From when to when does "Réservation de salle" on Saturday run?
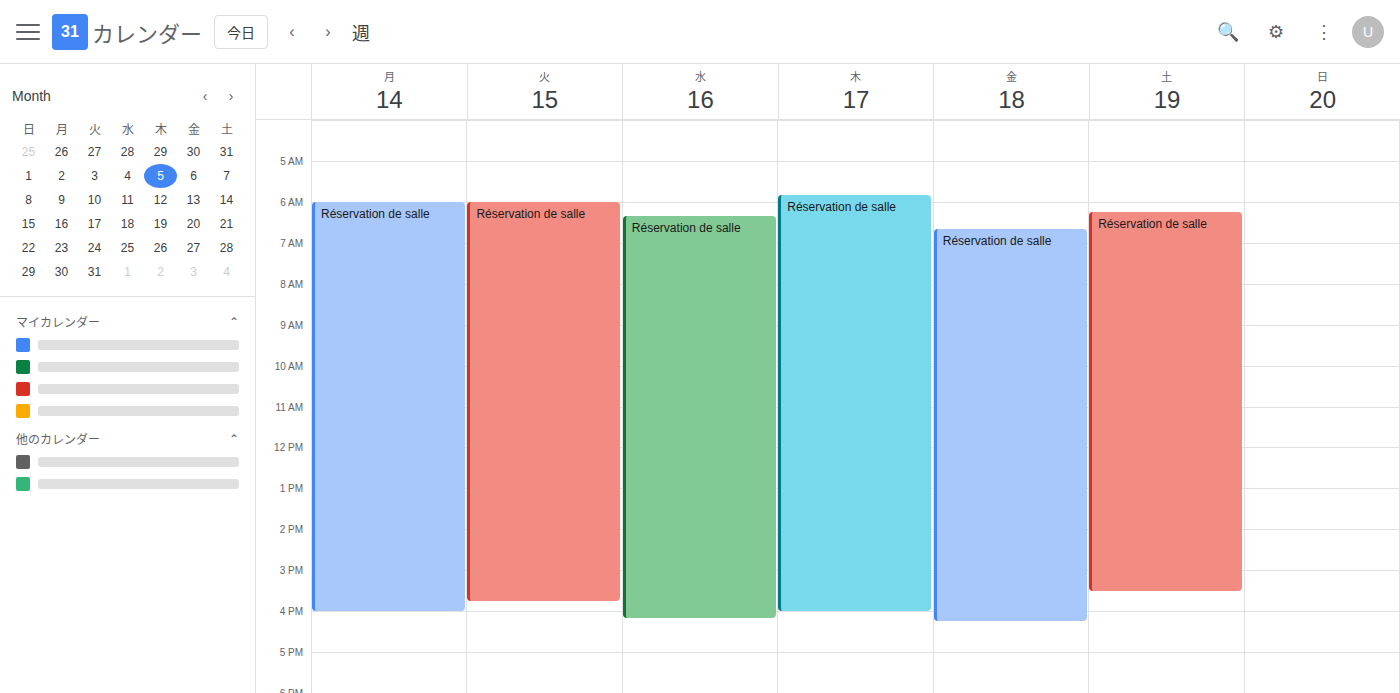
6:15 AM to 3:30 PM